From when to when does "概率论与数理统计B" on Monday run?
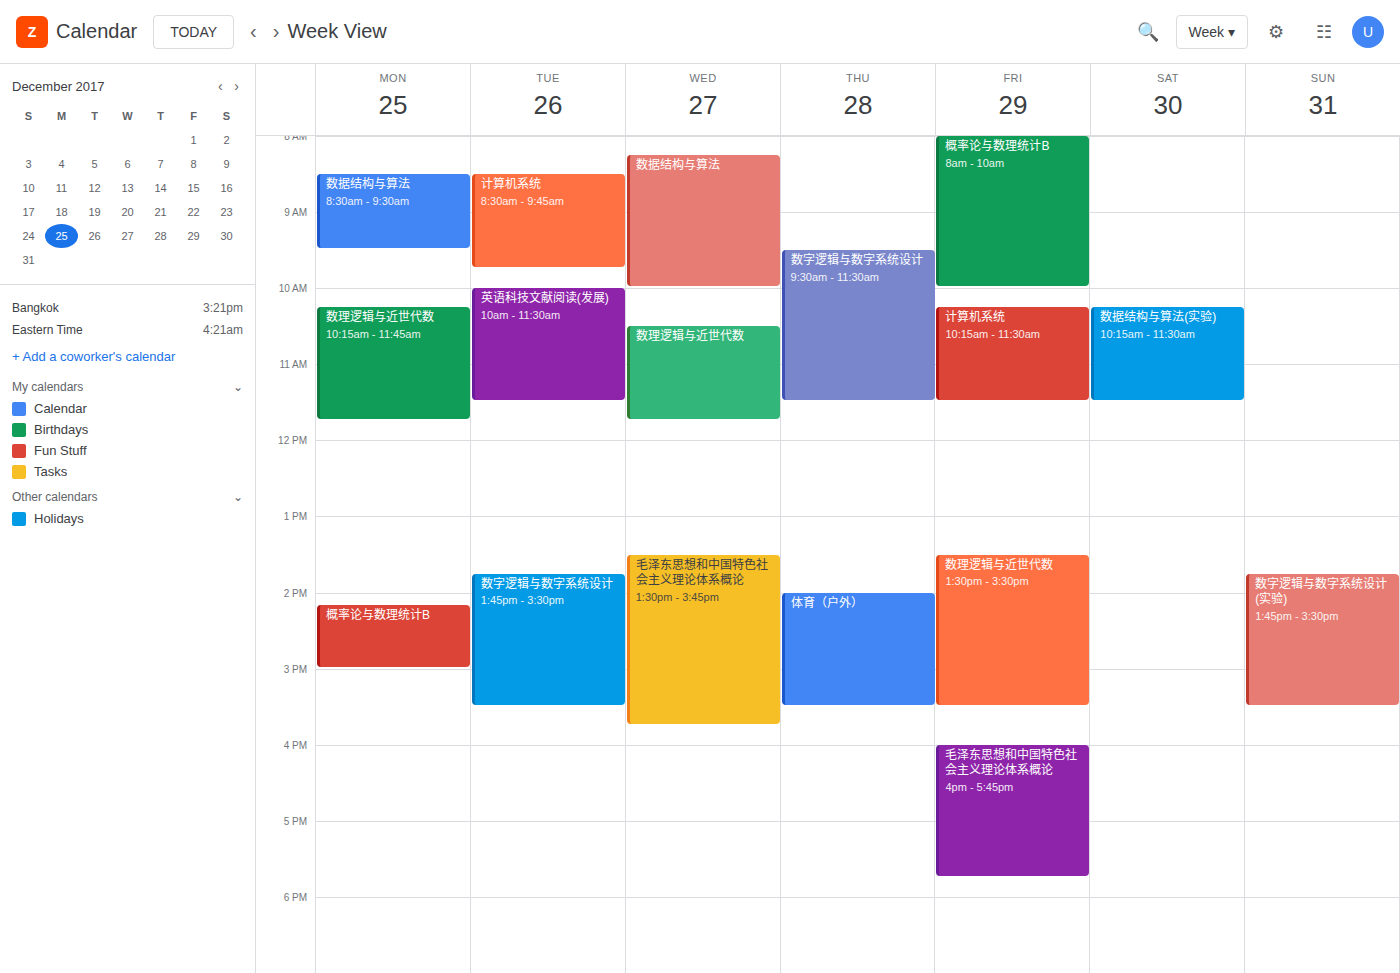
2:10 PM to 3:00 PM